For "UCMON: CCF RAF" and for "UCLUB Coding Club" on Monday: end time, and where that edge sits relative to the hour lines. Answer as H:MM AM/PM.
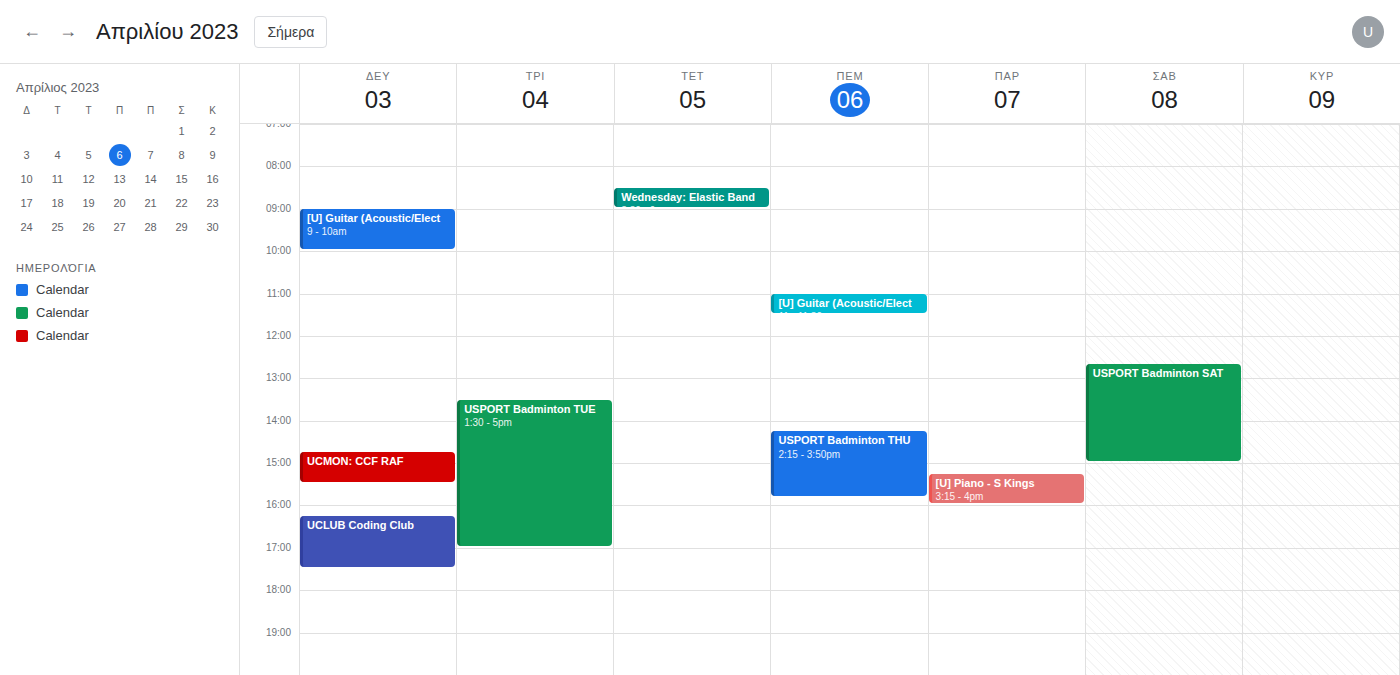
"UCMON: CCF RAF": 3:30 PM, halfway between the 3 PM and 4 PM lines. "UCLUB Coding Club": 5:30 PM, halfway between the 5 PM and 6 PM lines.